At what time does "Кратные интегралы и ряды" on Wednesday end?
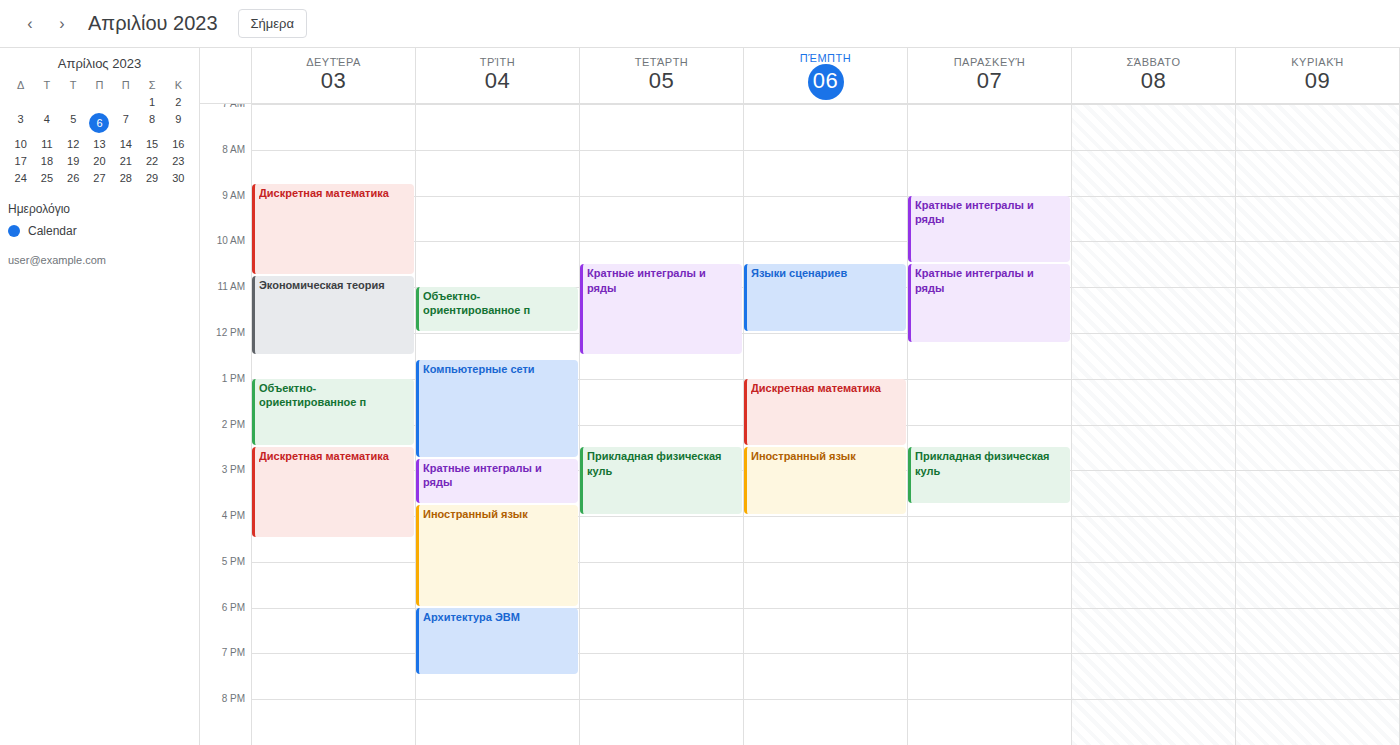
12:30 PM